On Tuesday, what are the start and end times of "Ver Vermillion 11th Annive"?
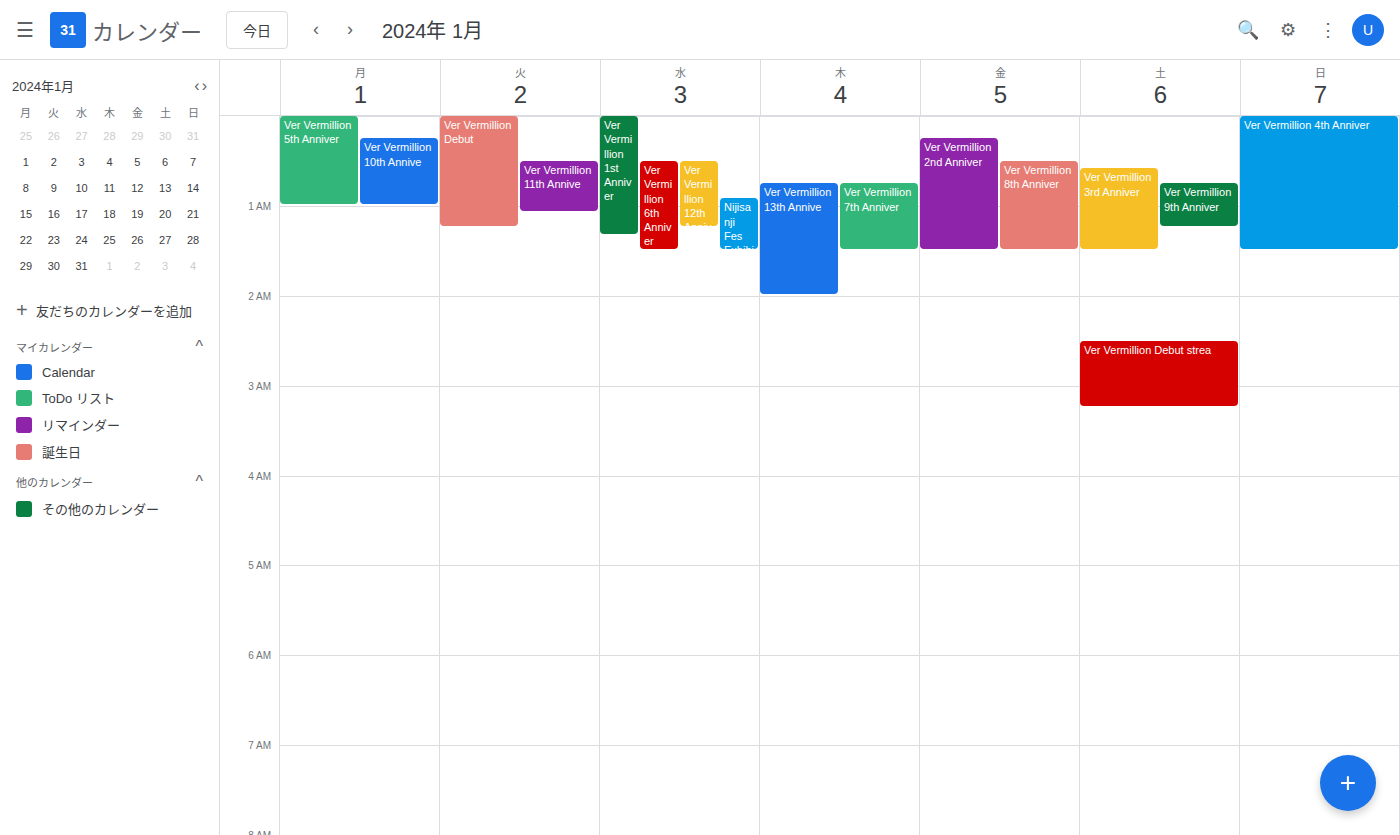
12:30 AM to 1:05 AM